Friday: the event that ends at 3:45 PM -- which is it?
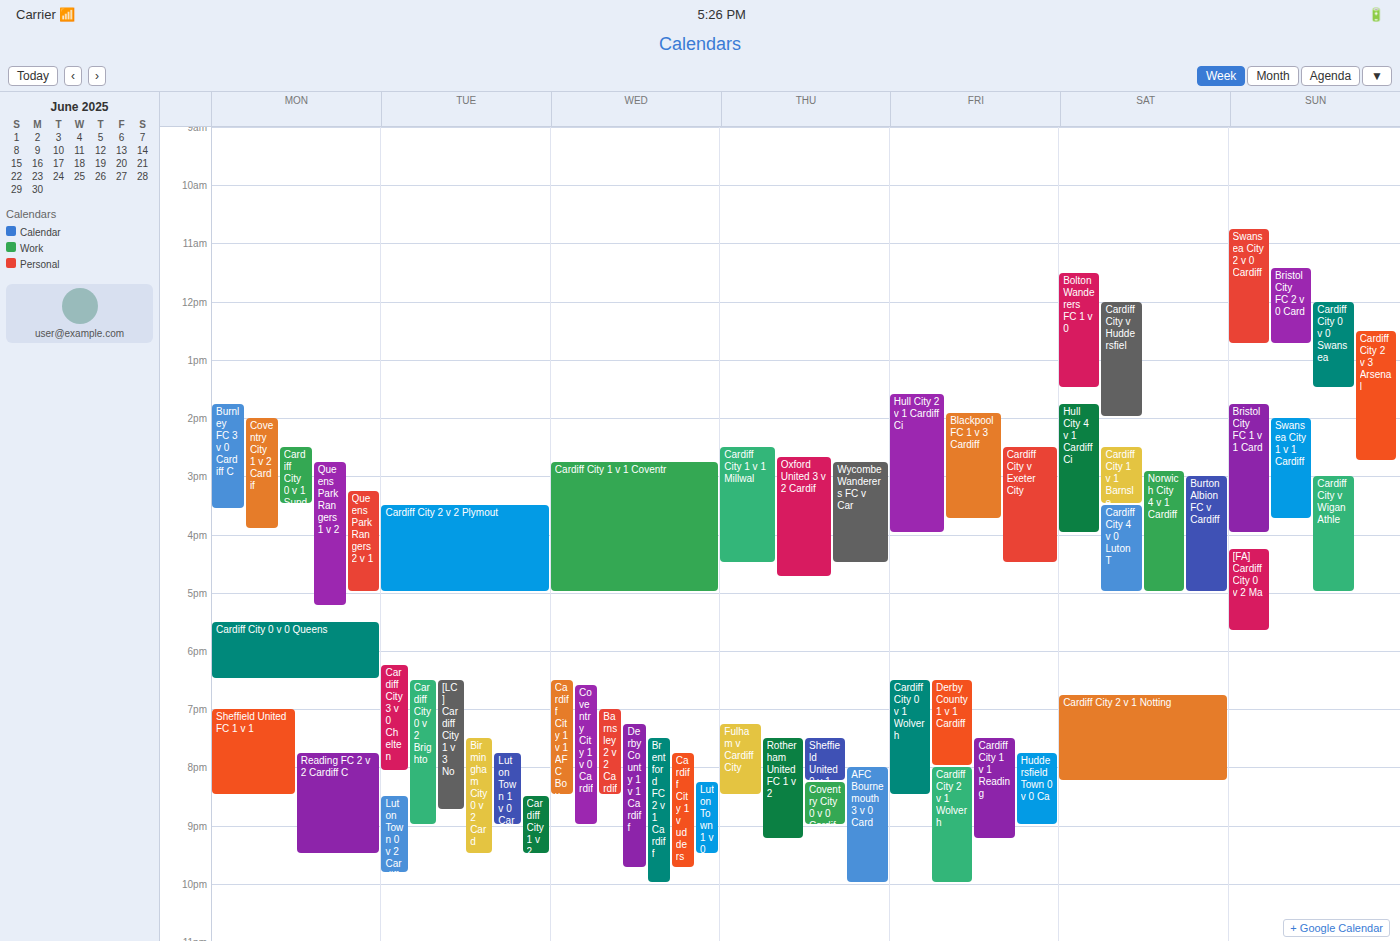
"Blackpool FC 1 v 3 Cardiff"